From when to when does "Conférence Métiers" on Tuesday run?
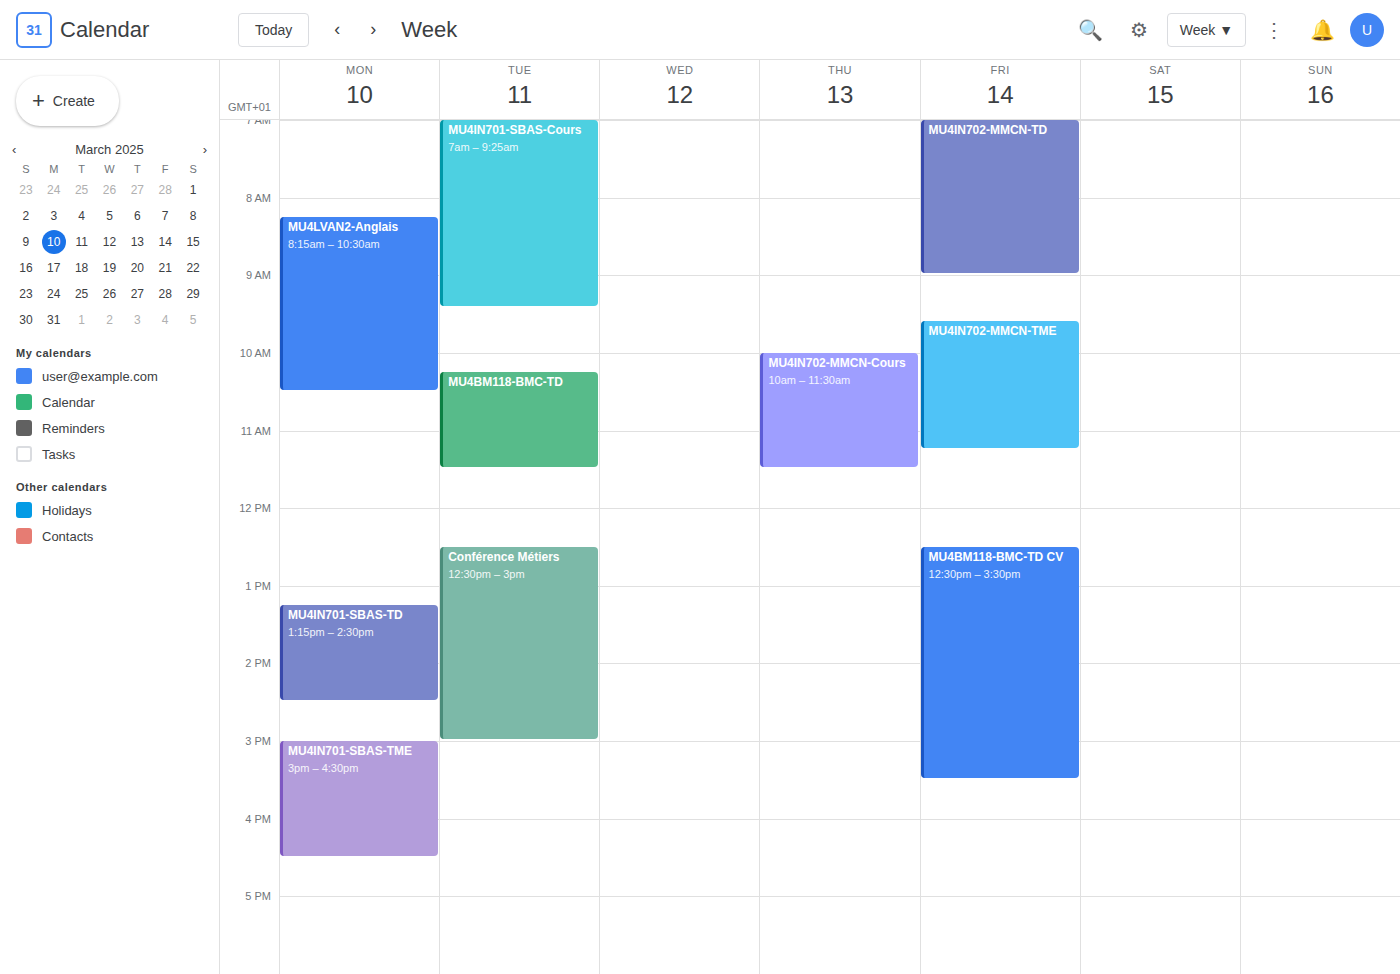
12:30 to 15:00